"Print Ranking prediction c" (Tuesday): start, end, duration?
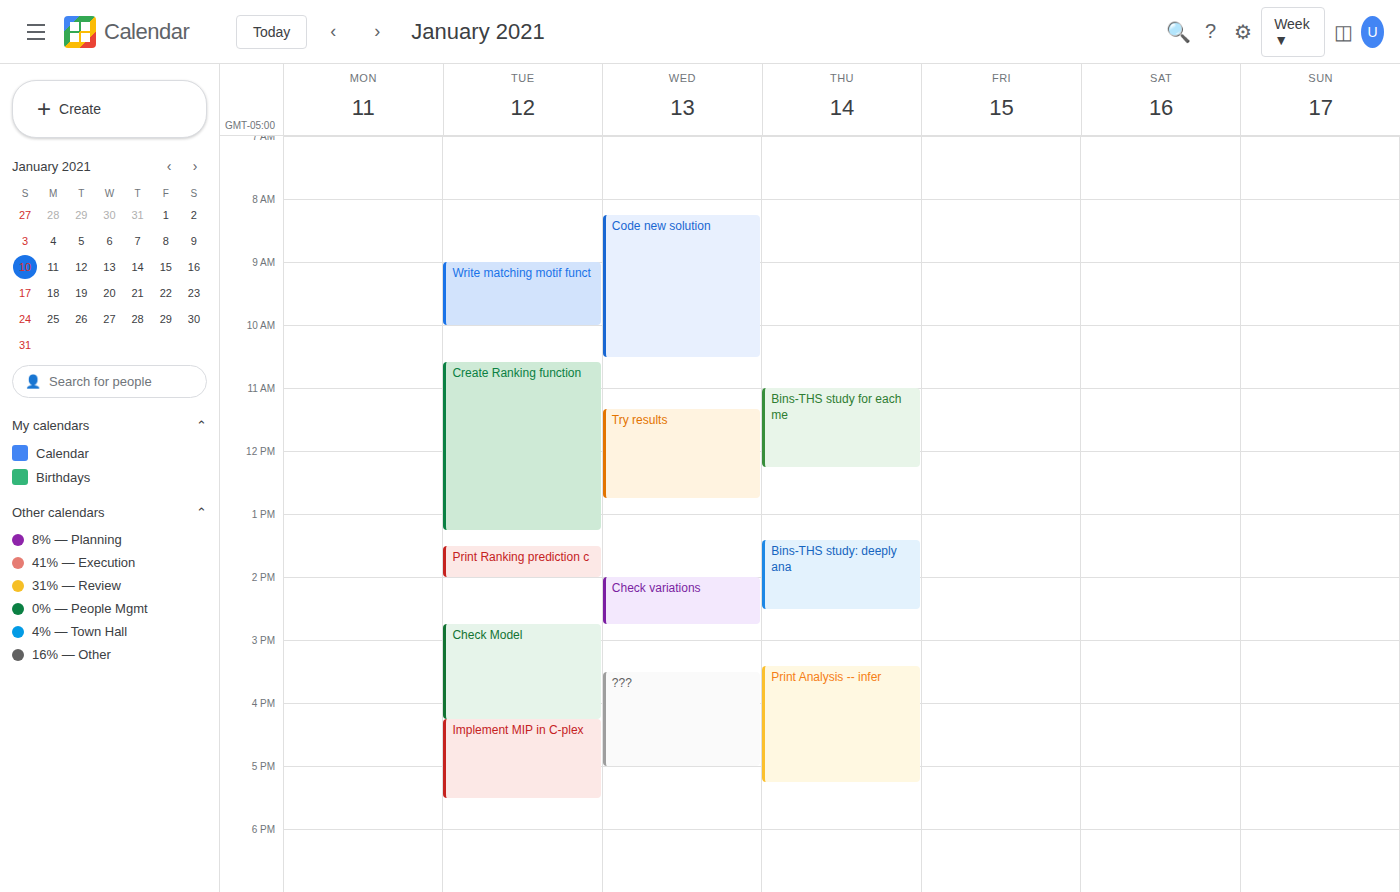
13:30 to 14:00, 30 minutes